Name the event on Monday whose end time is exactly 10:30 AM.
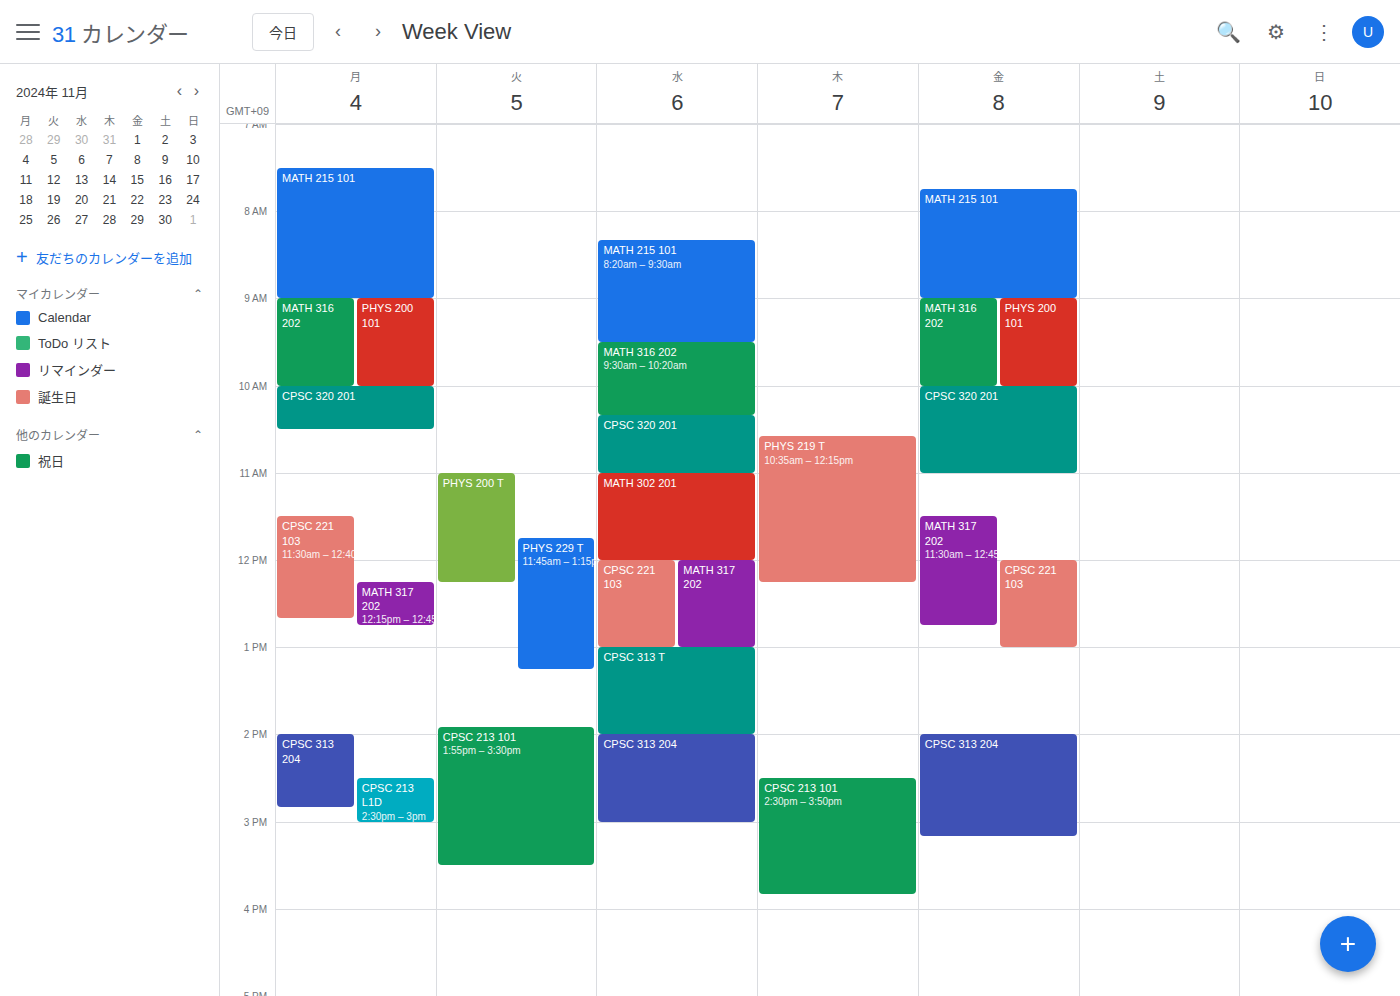
"CPSC 320 201"